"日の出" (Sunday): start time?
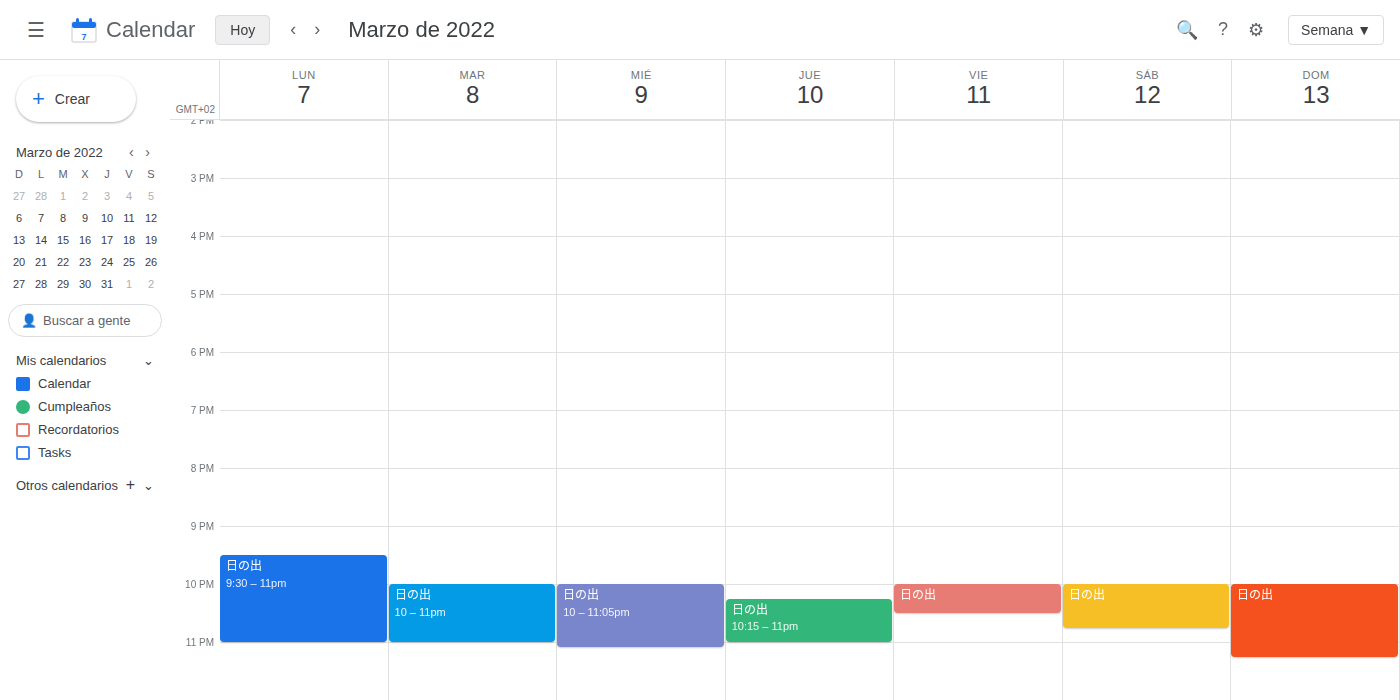
10:00 PM